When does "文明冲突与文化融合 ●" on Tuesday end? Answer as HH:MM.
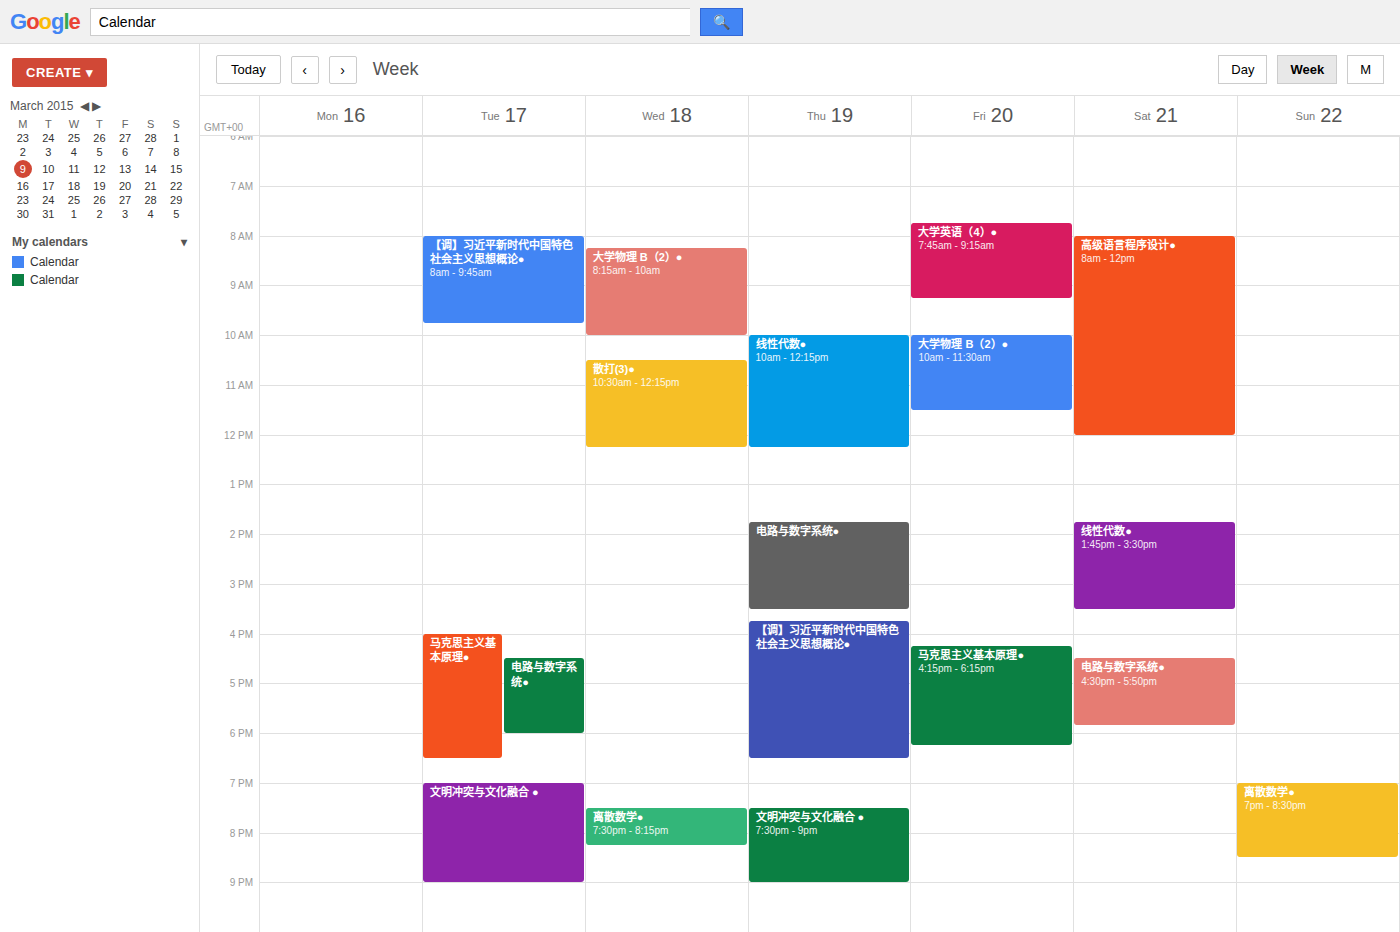
21:00